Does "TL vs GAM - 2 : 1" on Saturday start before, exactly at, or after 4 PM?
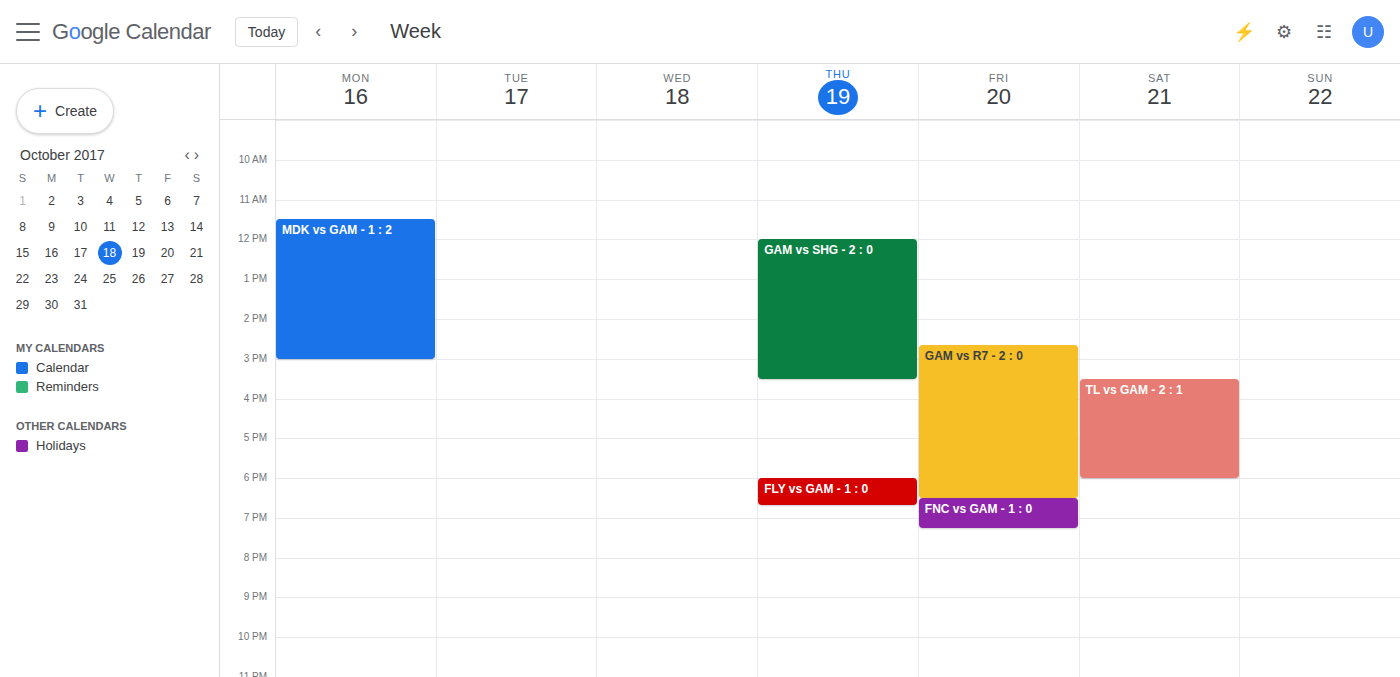
3:30 PM -- before 4 PM, 30 minutes above the 4 PM line.